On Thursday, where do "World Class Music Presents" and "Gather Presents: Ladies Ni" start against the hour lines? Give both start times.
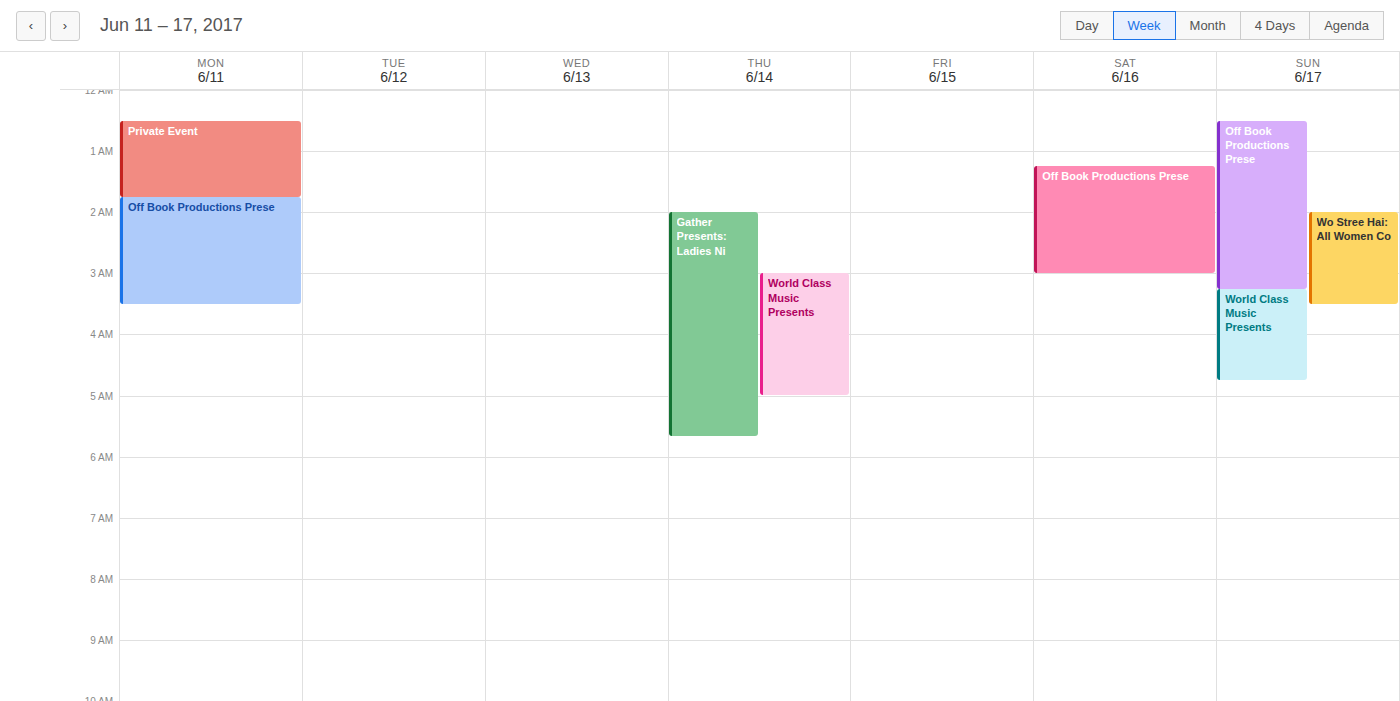
"World Class Music Presents": 3:00 AM, exactly on the 3 AM line. "Gather Presents: Ladies Ni": 2:00 AM, exactly on the 2 AM line.